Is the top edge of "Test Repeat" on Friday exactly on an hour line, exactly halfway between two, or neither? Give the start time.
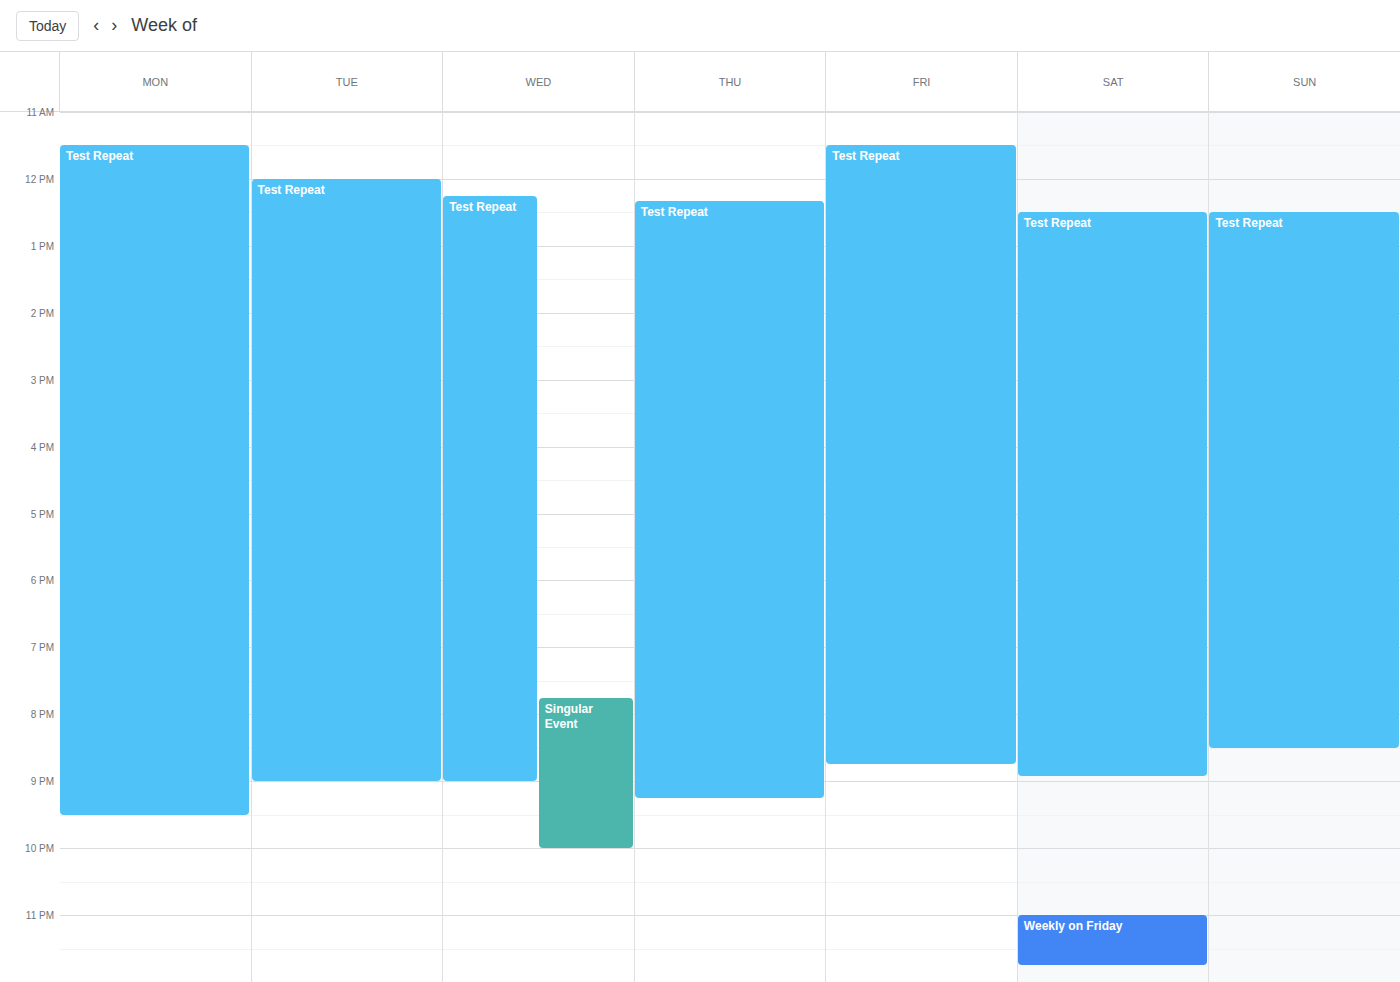
11:30 AM -- halfway between the 11 AM and 12 PM lines.